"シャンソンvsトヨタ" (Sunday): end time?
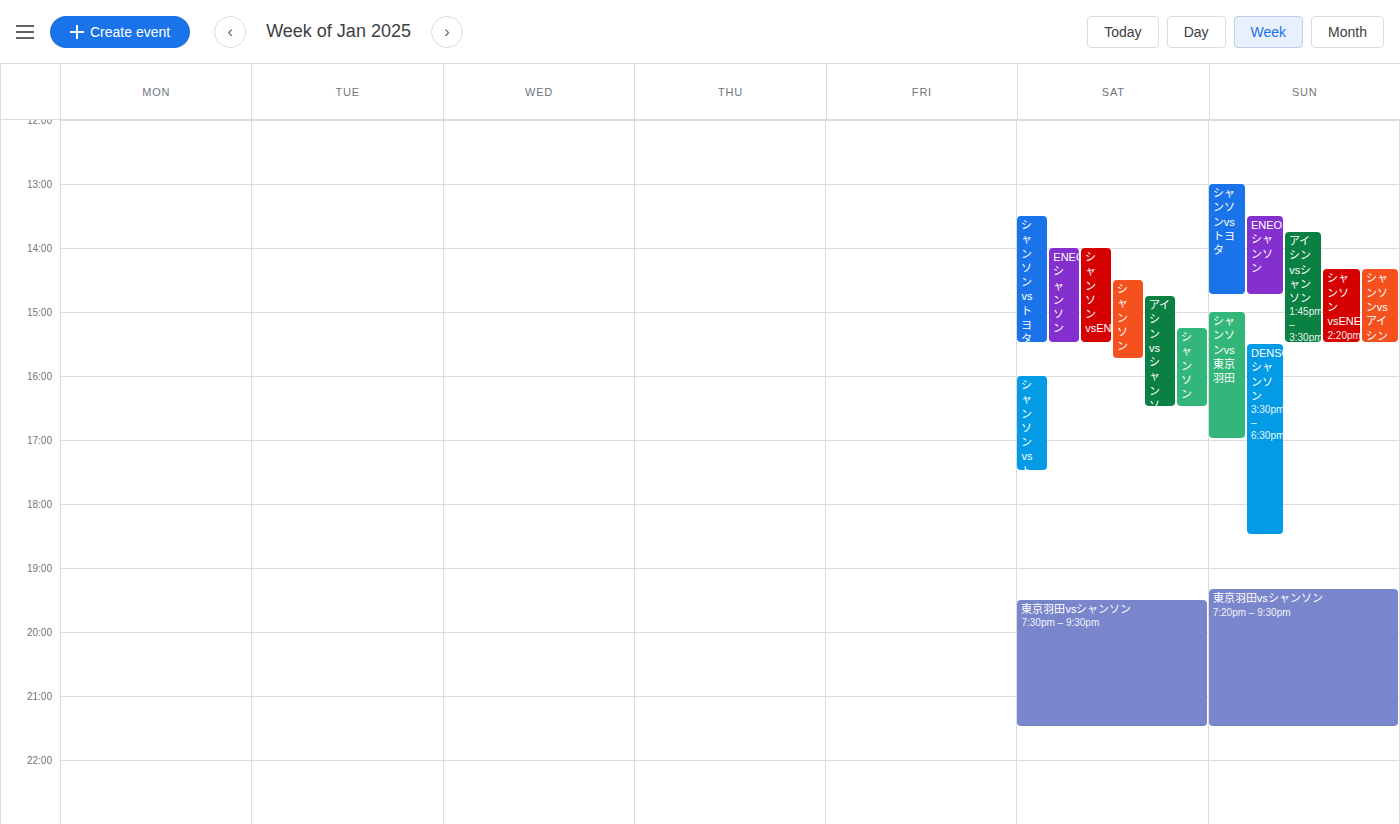
2:45 PM